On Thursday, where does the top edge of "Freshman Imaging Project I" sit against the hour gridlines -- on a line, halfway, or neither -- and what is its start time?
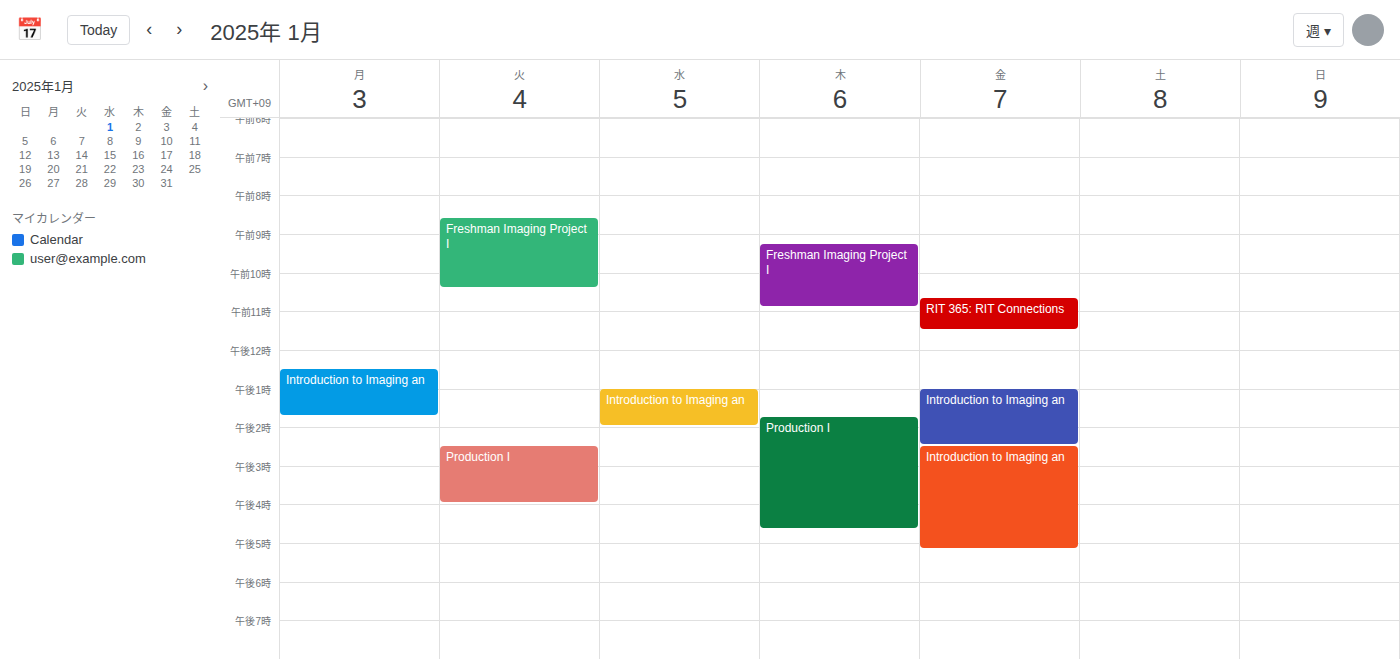
9:15 AM -- neither: a quarter of the way from the 9 AM line to the 10 AM line.